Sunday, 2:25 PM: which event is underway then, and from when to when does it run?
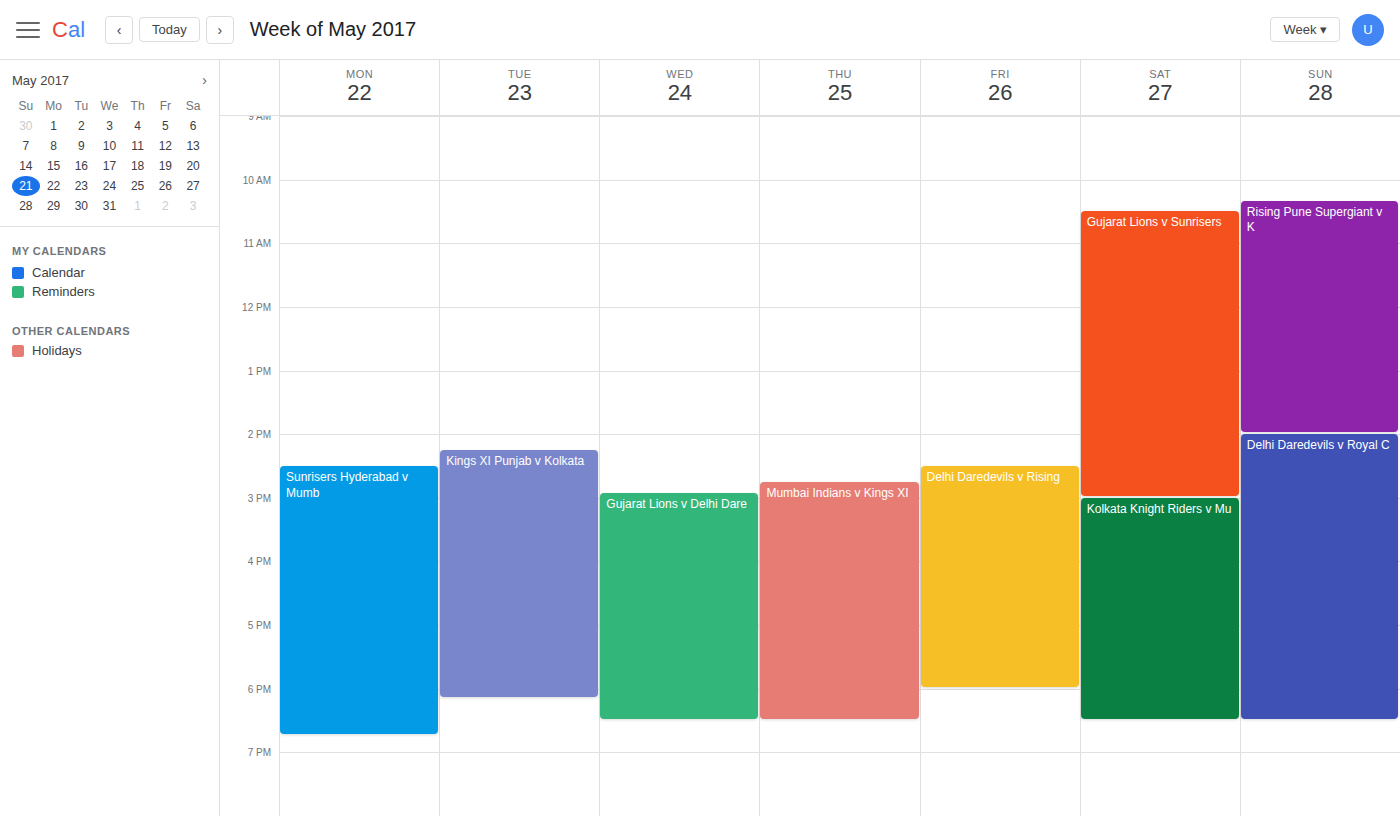
"Delhi Daredevils v Royal C", 2:00 PM to 6:30 PM